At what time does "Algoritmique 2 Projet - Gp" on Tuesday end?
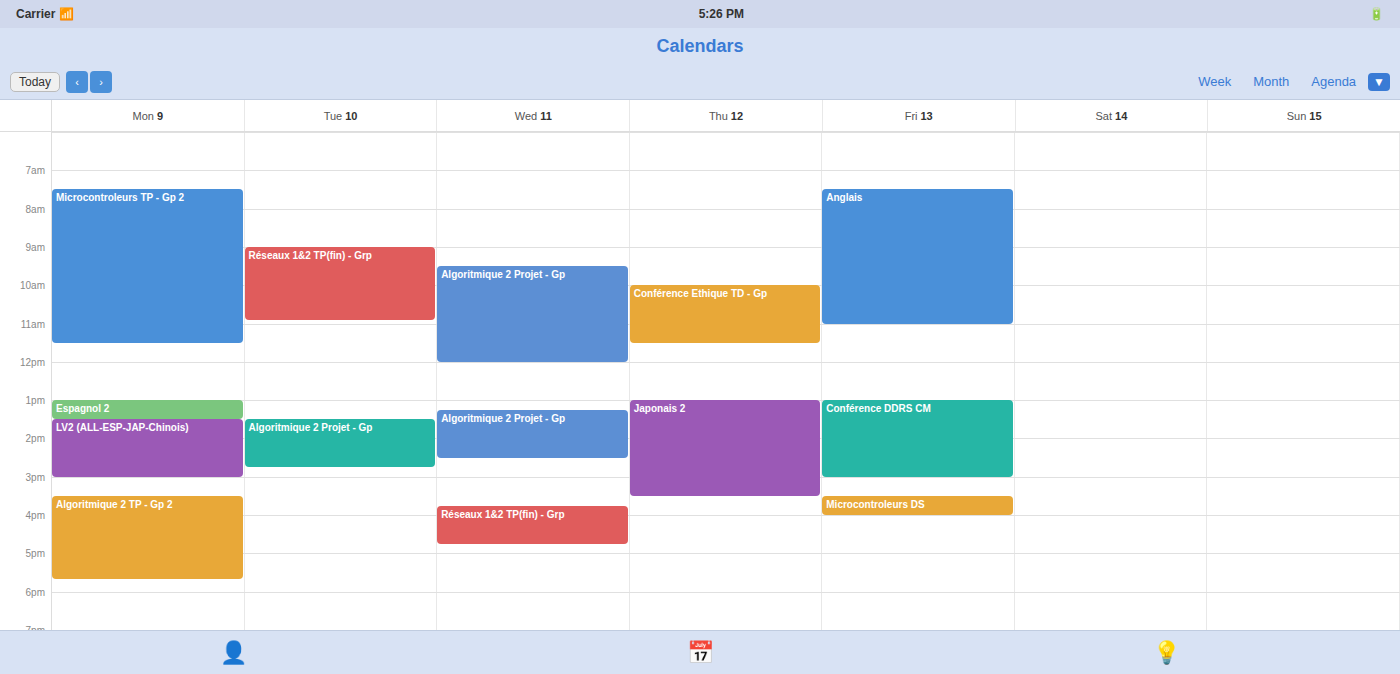
2:45 PM